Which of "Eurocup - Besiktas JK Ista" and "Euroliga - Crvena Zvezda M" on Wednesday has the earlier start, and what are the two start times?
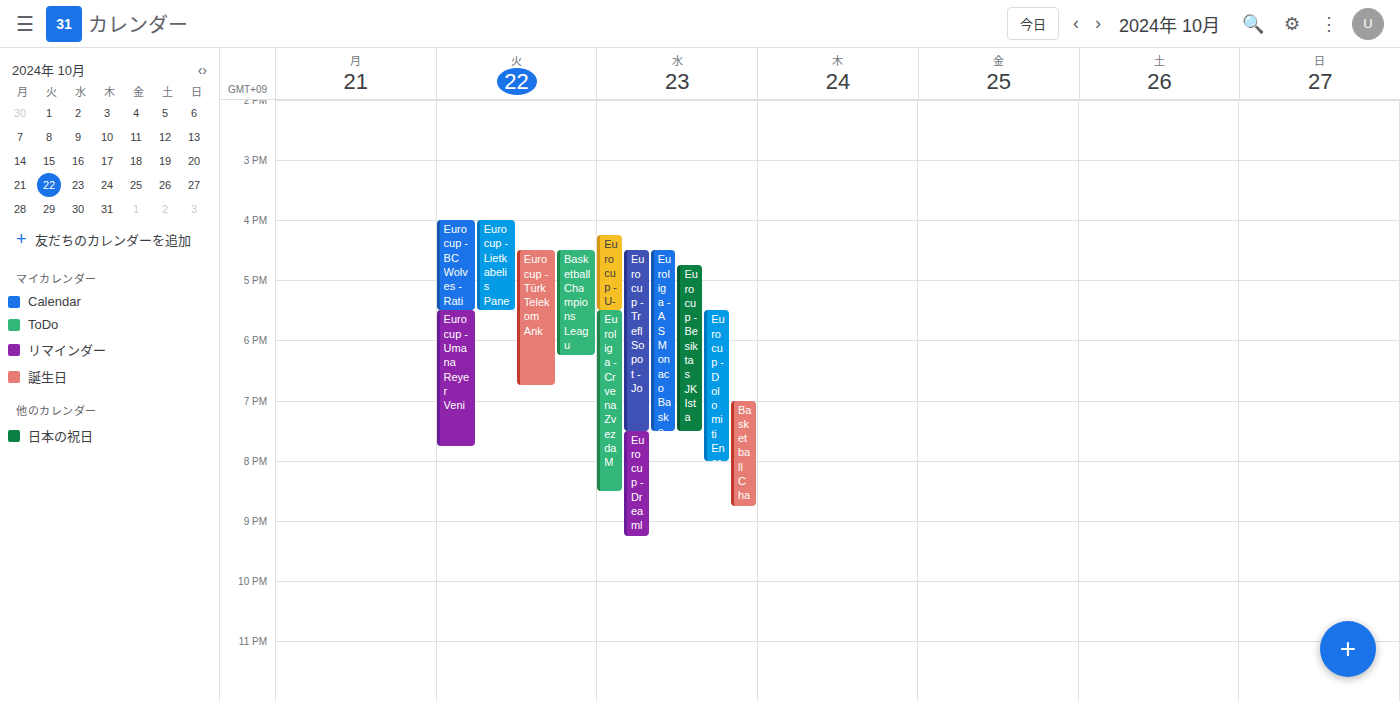
"Eurocup - Besiktas JK Ista" 4:45 PM; "Euroliga - Crvena Zvezda M" 5:30 PM.